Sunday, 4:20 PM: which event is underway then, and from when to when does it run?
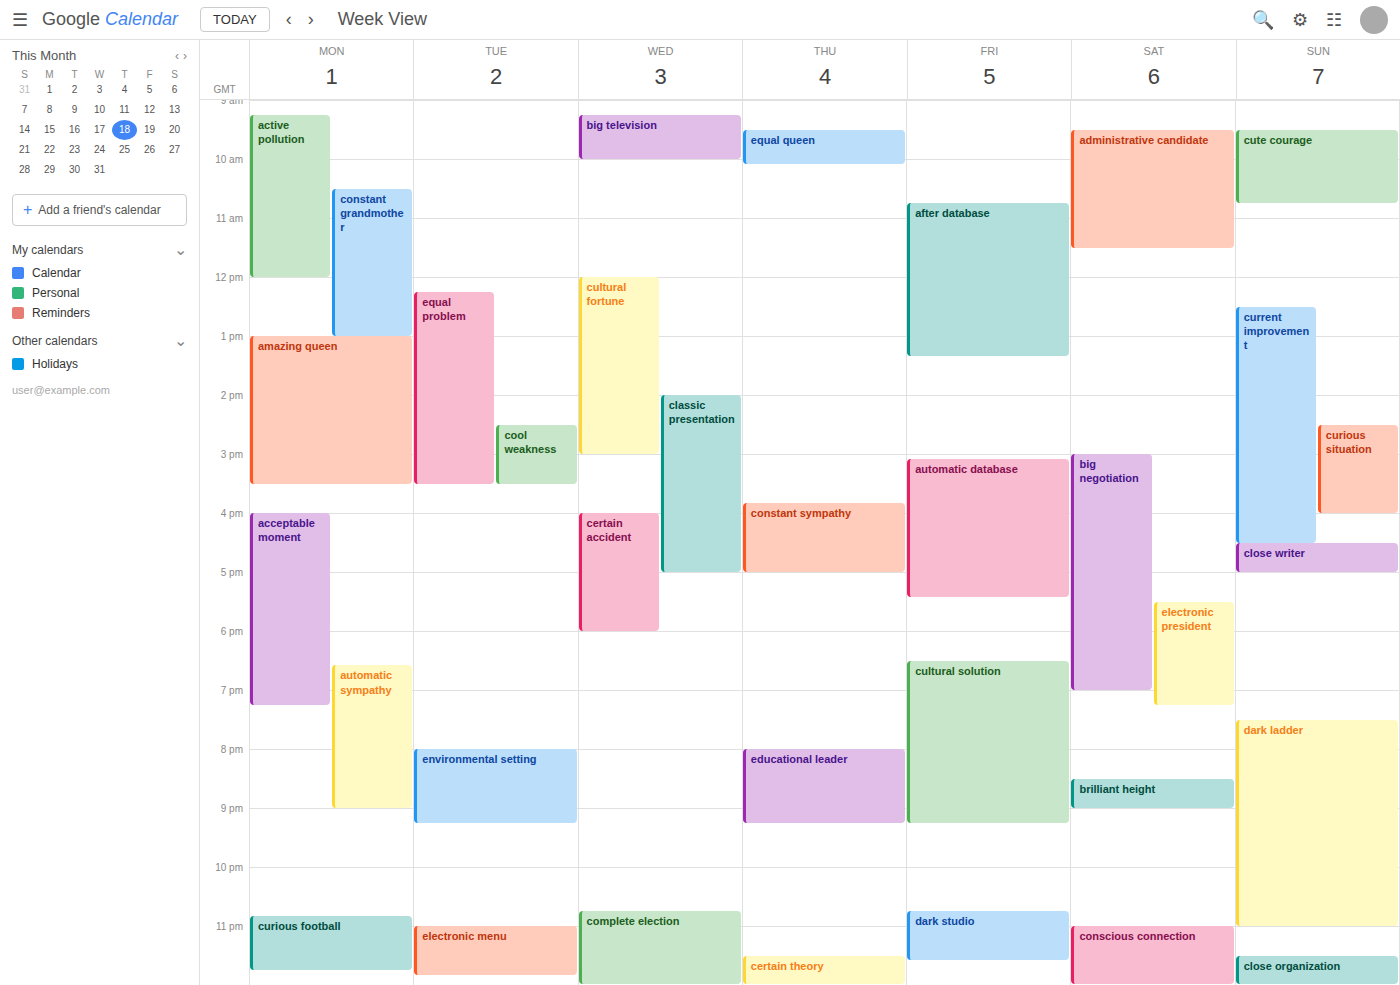
"current improvement", 12:30 PM to 4:30 PM